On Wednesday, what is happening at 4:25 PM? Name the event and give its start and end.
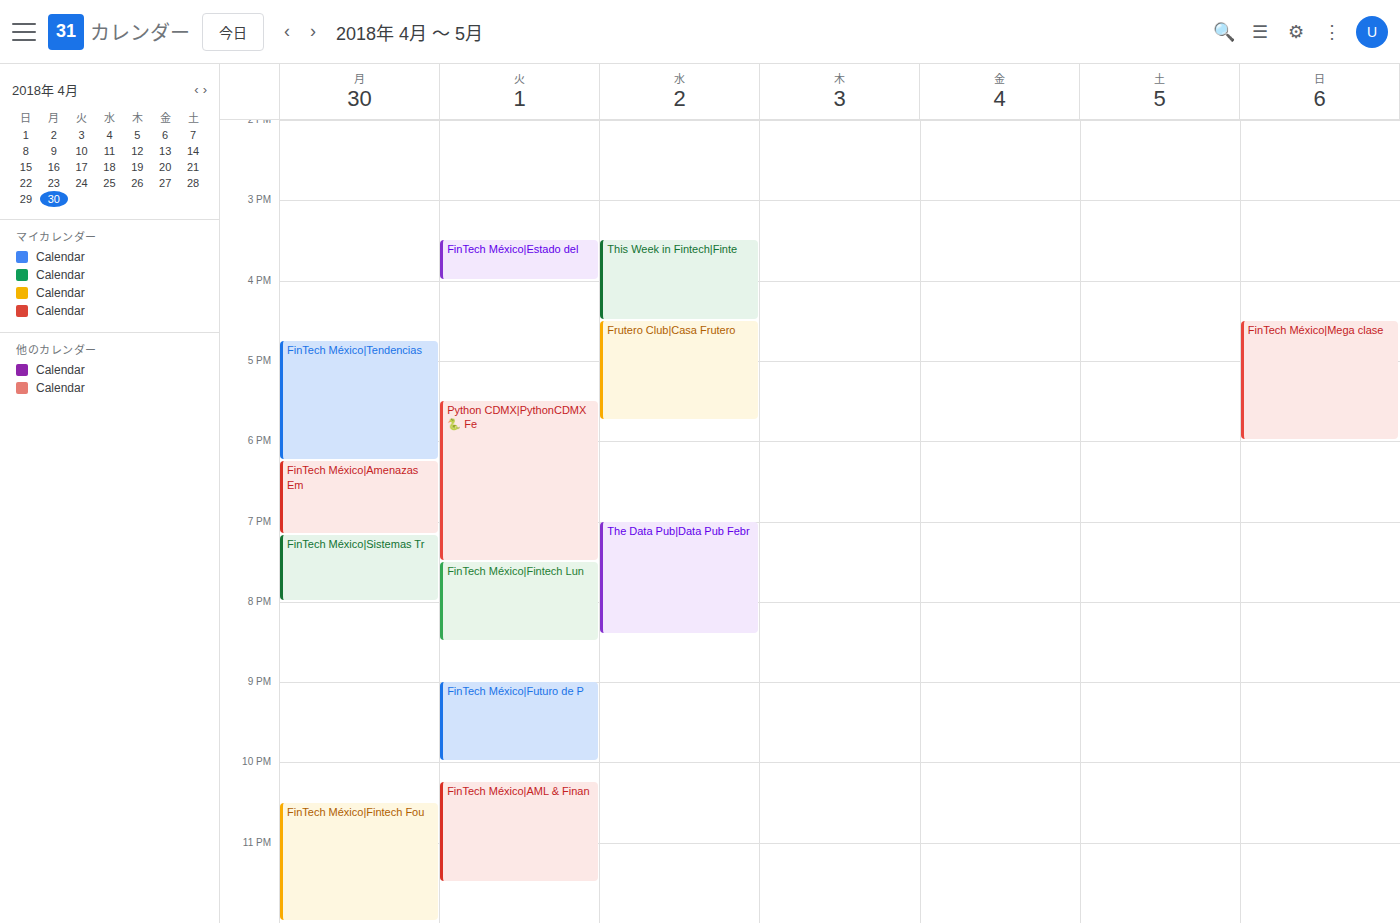
"This Week in Fintech|Finte", 3:30 PM to 4:30 PM